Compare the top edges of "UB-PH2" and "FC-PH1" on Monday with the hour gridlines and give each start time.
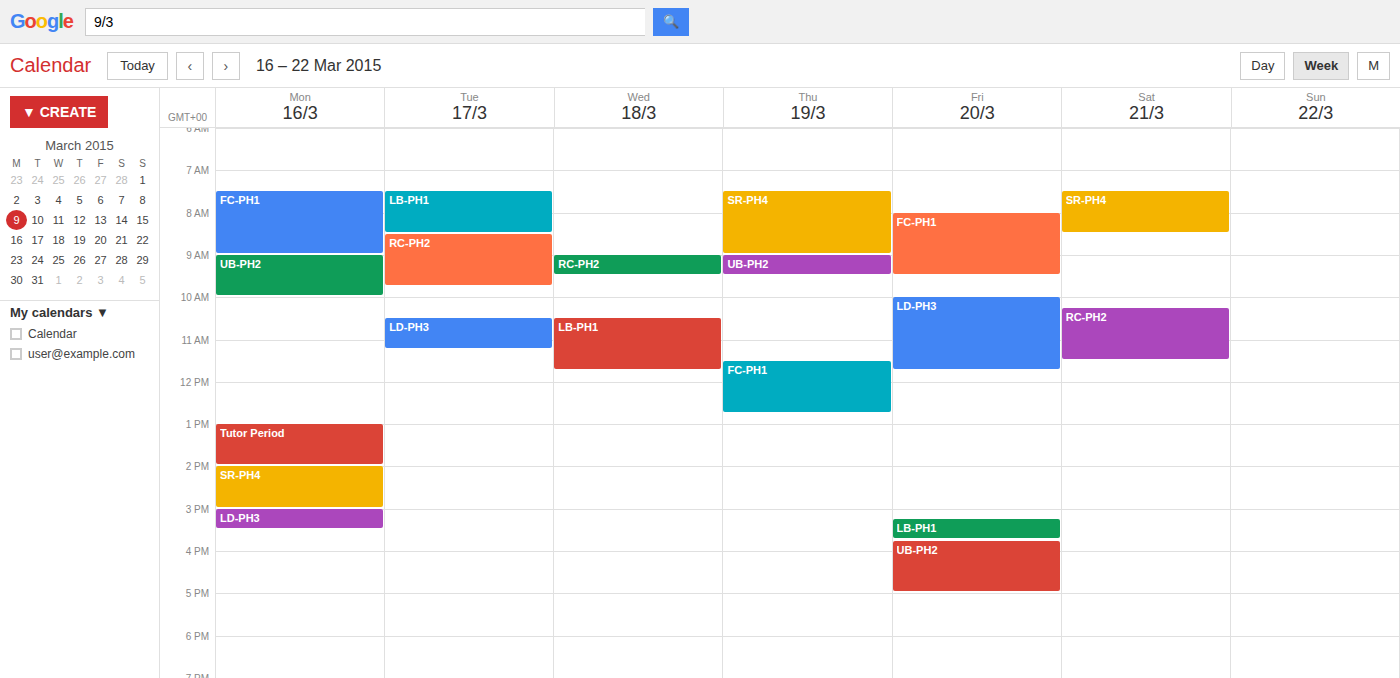
"UB-PH2": 09:00, exactly on the 09:00 line. "FC-PH1": 07:30, halfway between the 07:00 and 08:00 lines.